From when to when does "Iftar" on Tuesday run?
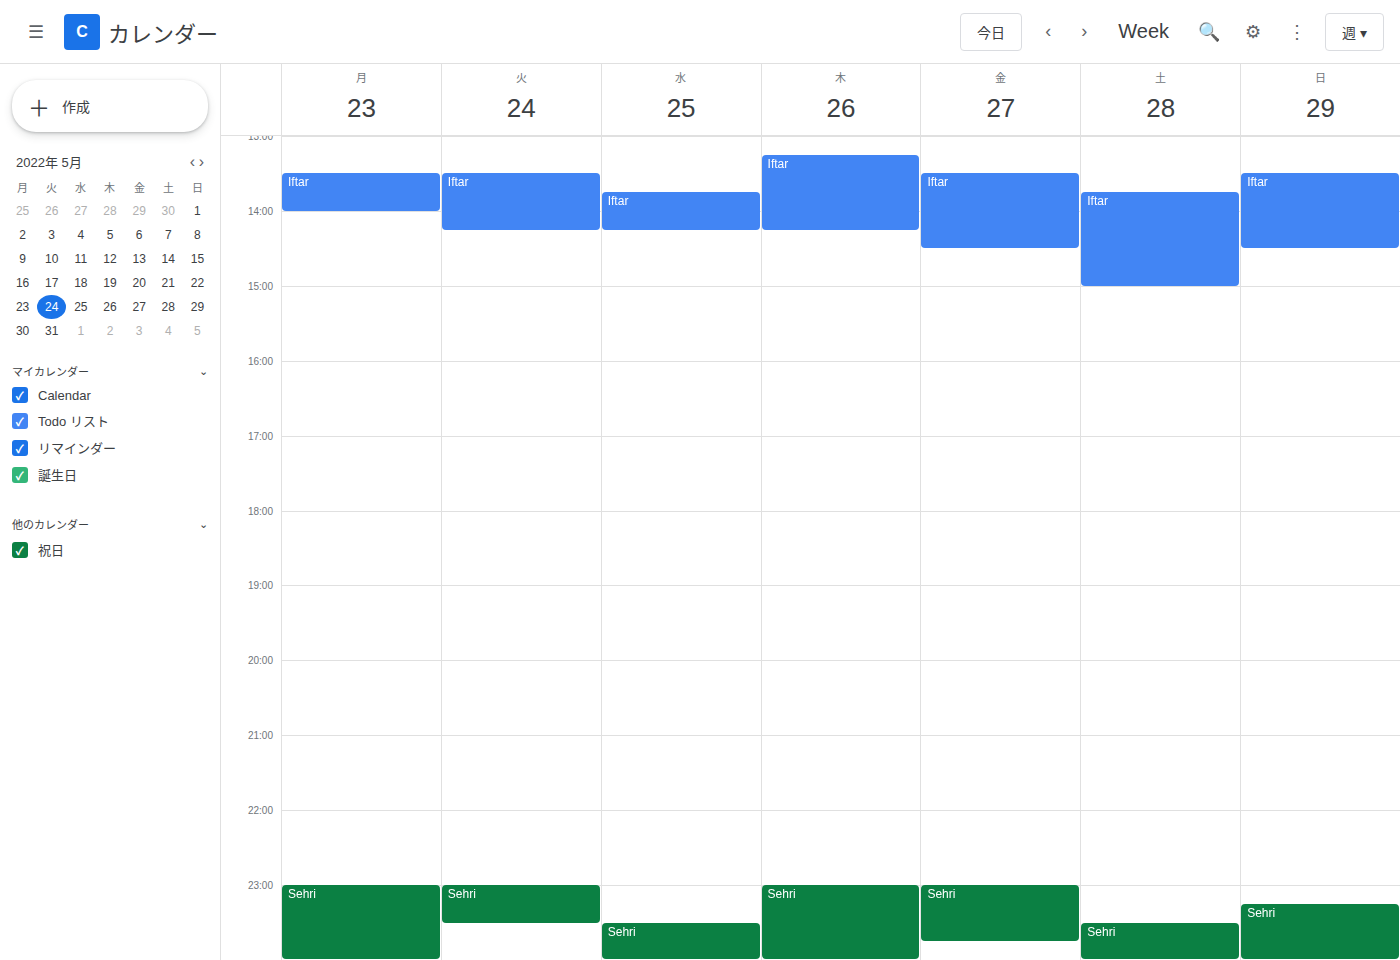
1:30 PM to 2:15 PM